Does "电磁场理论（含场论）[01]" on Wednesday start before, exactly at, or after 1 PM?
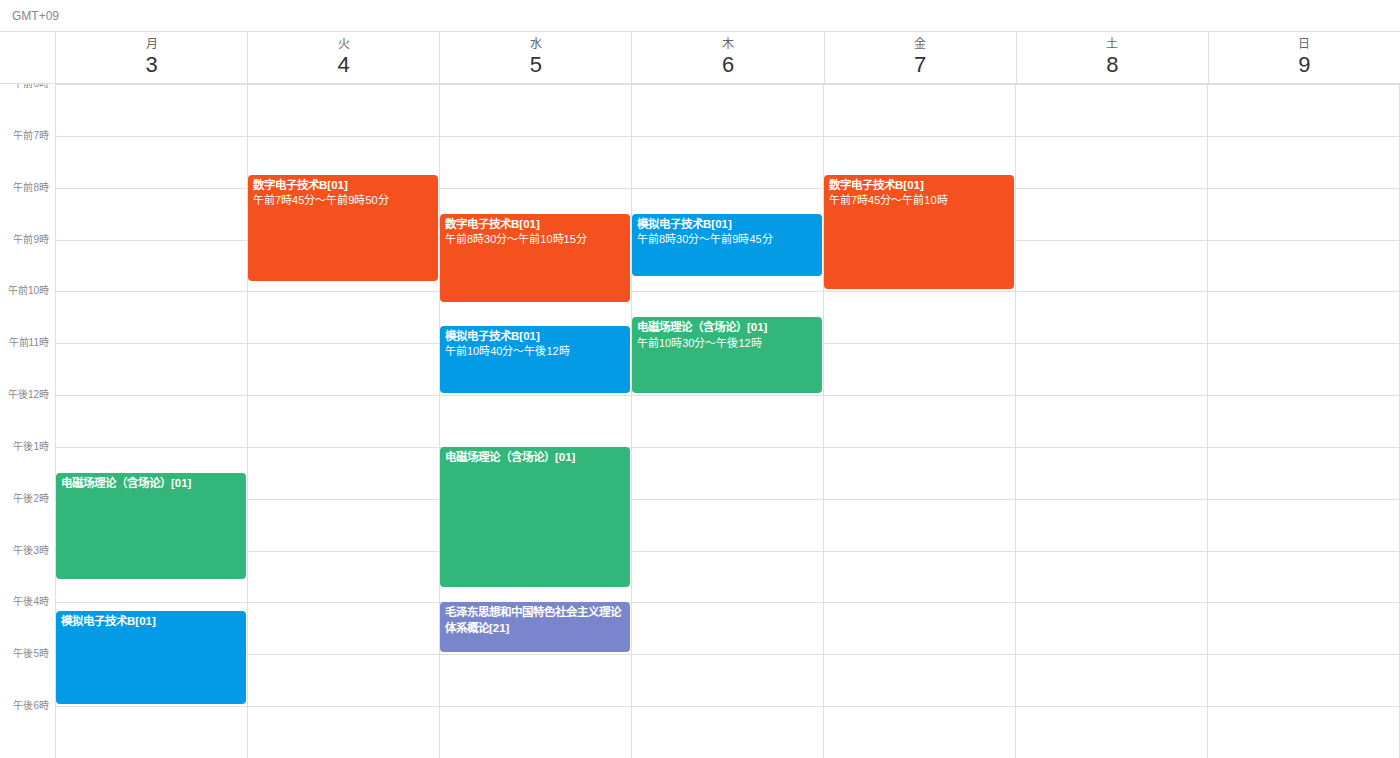
1:00 PM -- exactly at 1 PM, on the 1 PM line.